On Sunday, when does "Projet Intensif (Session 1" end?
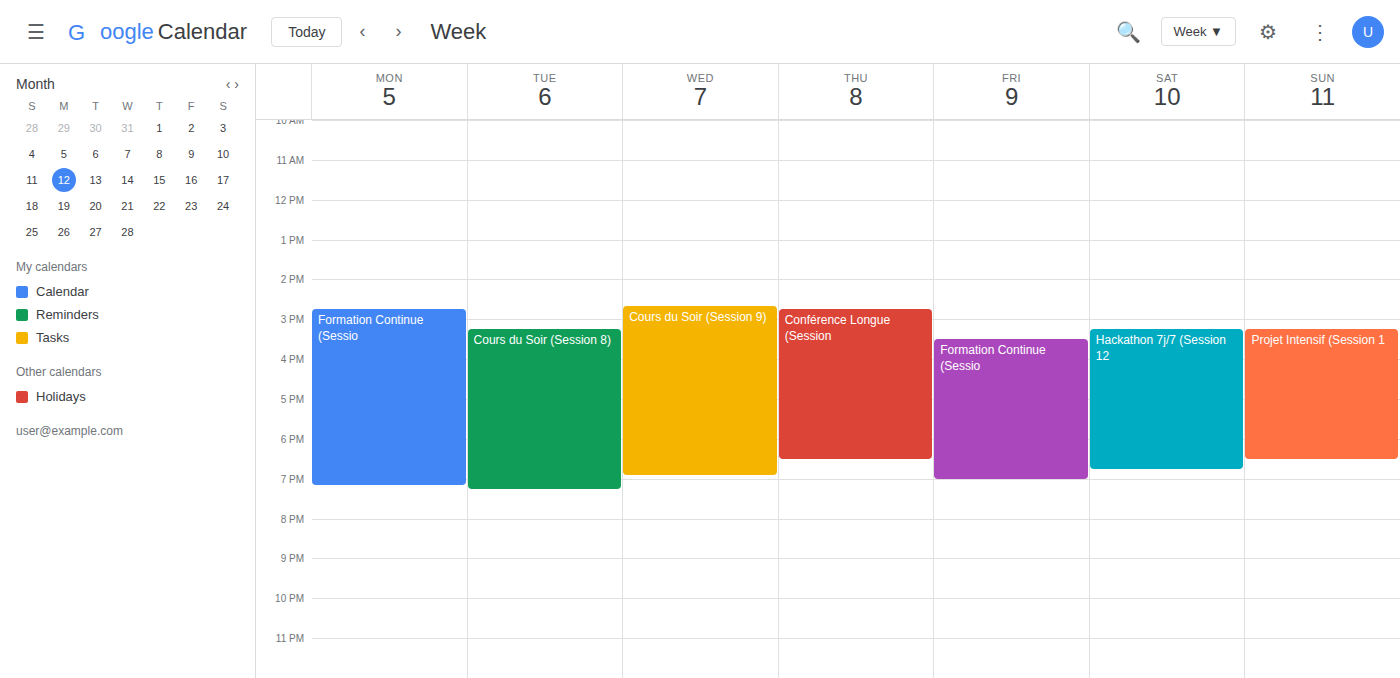
6:30 PM